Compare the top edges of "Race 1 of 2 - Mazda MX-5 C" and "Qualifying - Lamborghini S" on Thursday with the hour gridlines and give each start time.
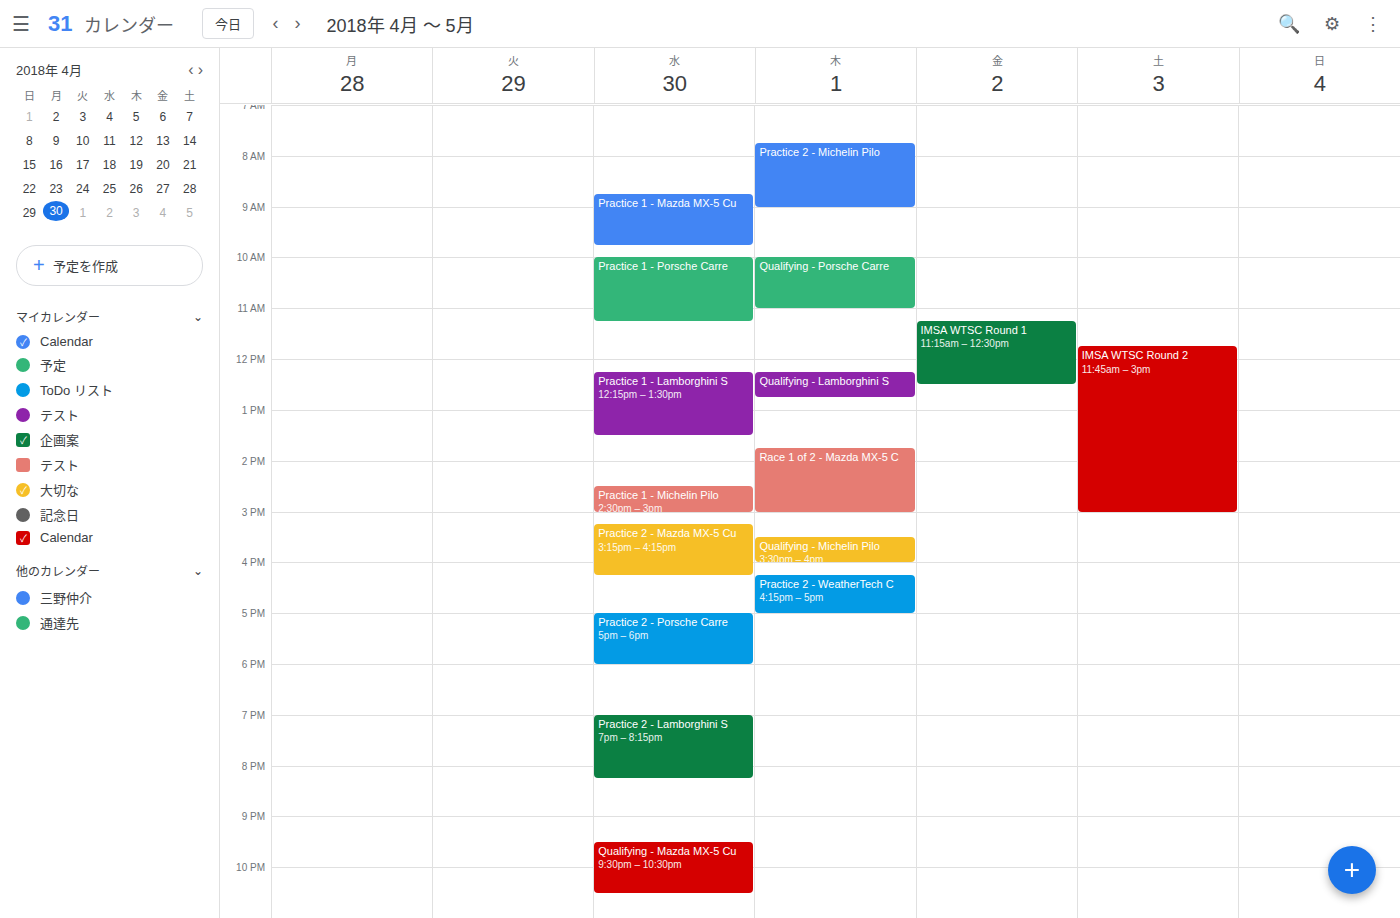
"Race 1 of 2 - Mazda MX-5 C": 1:45 PM, neither: three quarters of the way from the 1 PM line to the 2 PM line. "Qualifying - Lamborghini S": 12:15 PM, neither: a quarter of the way from the 12 PM line to the 1 PM line.